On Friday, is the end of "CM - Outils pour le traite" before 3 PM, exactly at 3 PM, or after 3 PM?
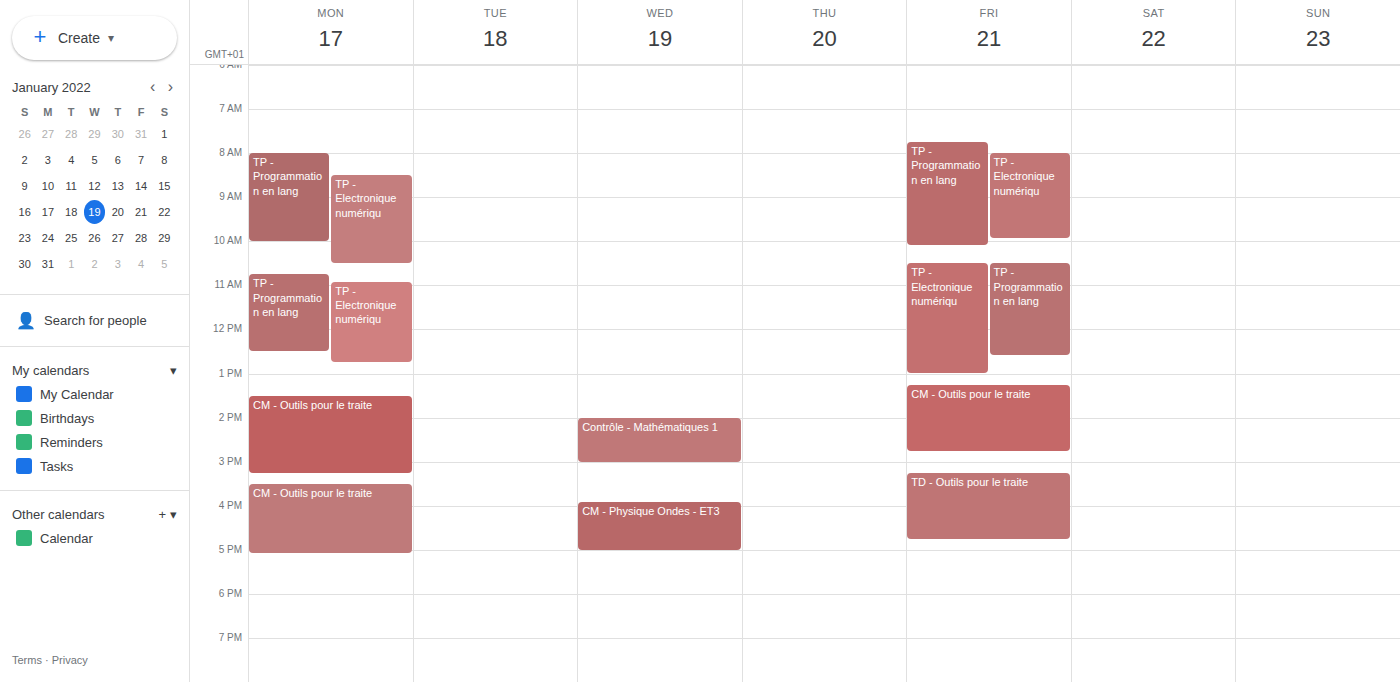
2:45 PM -- before 3 PM, 15 minutes above the 3 PM line.